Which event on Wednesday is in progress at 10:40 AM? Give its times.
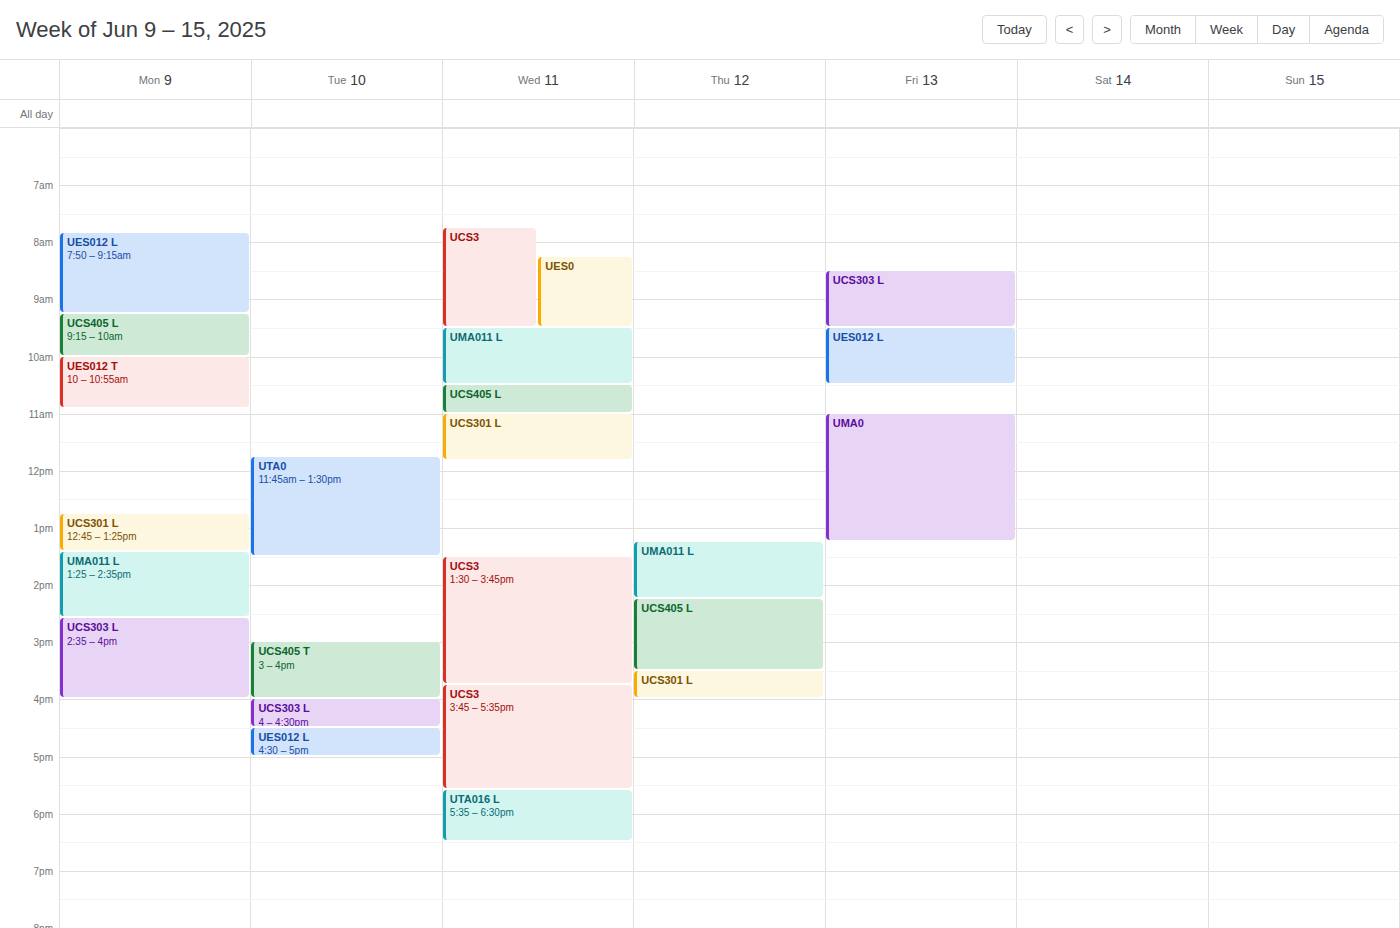
"UCS405 L", 10:30 AM to 11:00 AM